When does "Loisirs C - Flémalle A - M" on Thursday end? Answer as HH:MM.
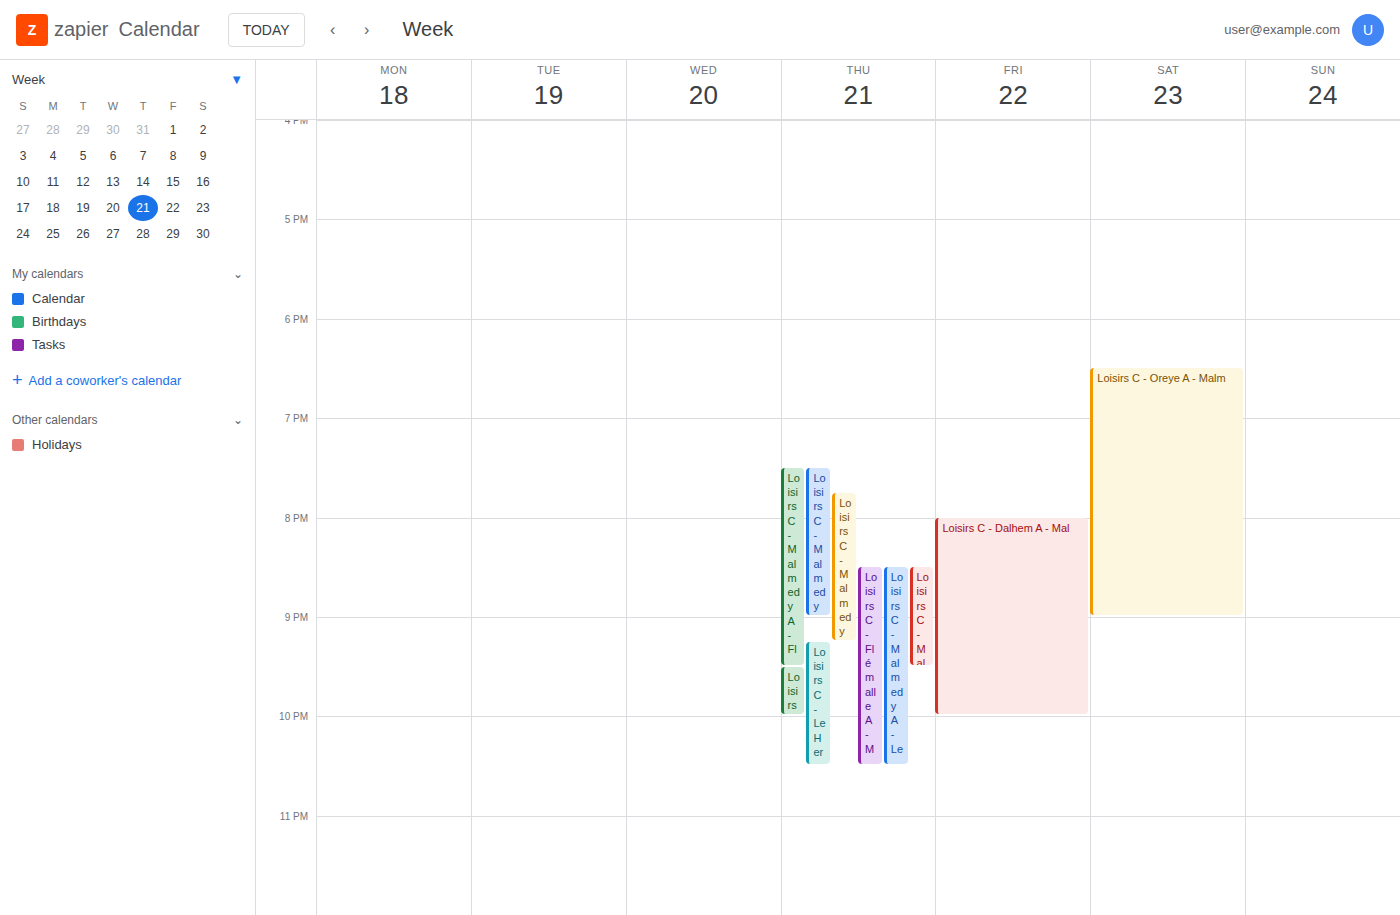
22:30